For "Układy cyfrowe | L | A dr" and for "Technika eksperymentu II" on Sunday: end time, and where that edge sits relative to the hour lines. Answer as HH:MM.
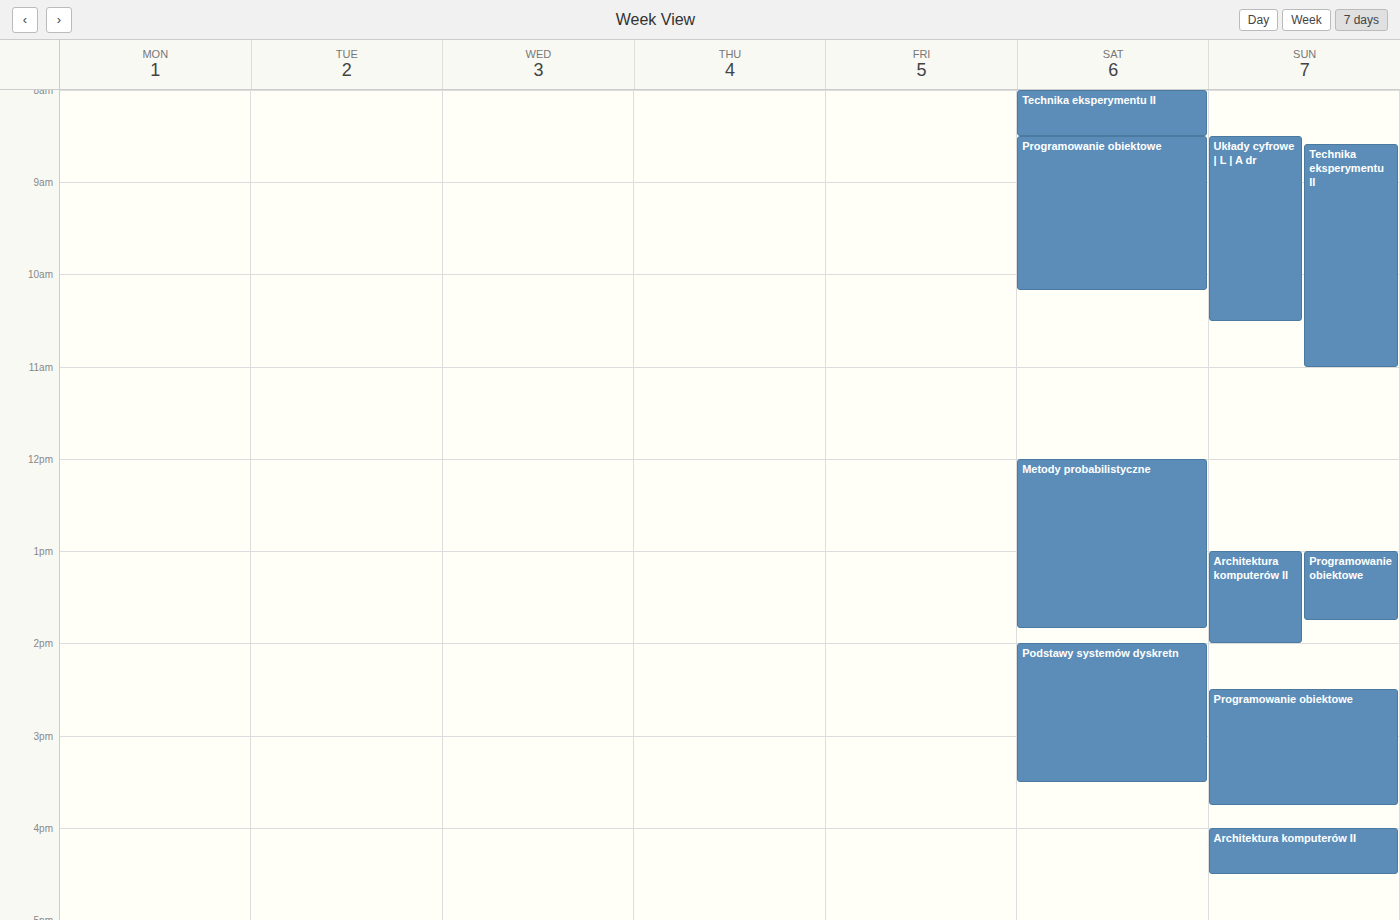
"Układy cyfrowe | L | A dr": 10:30, halfway between the 10:00 and 11:00 lines. "Technika eksperymentu II": 11:00, exactly on the 11:00 line.